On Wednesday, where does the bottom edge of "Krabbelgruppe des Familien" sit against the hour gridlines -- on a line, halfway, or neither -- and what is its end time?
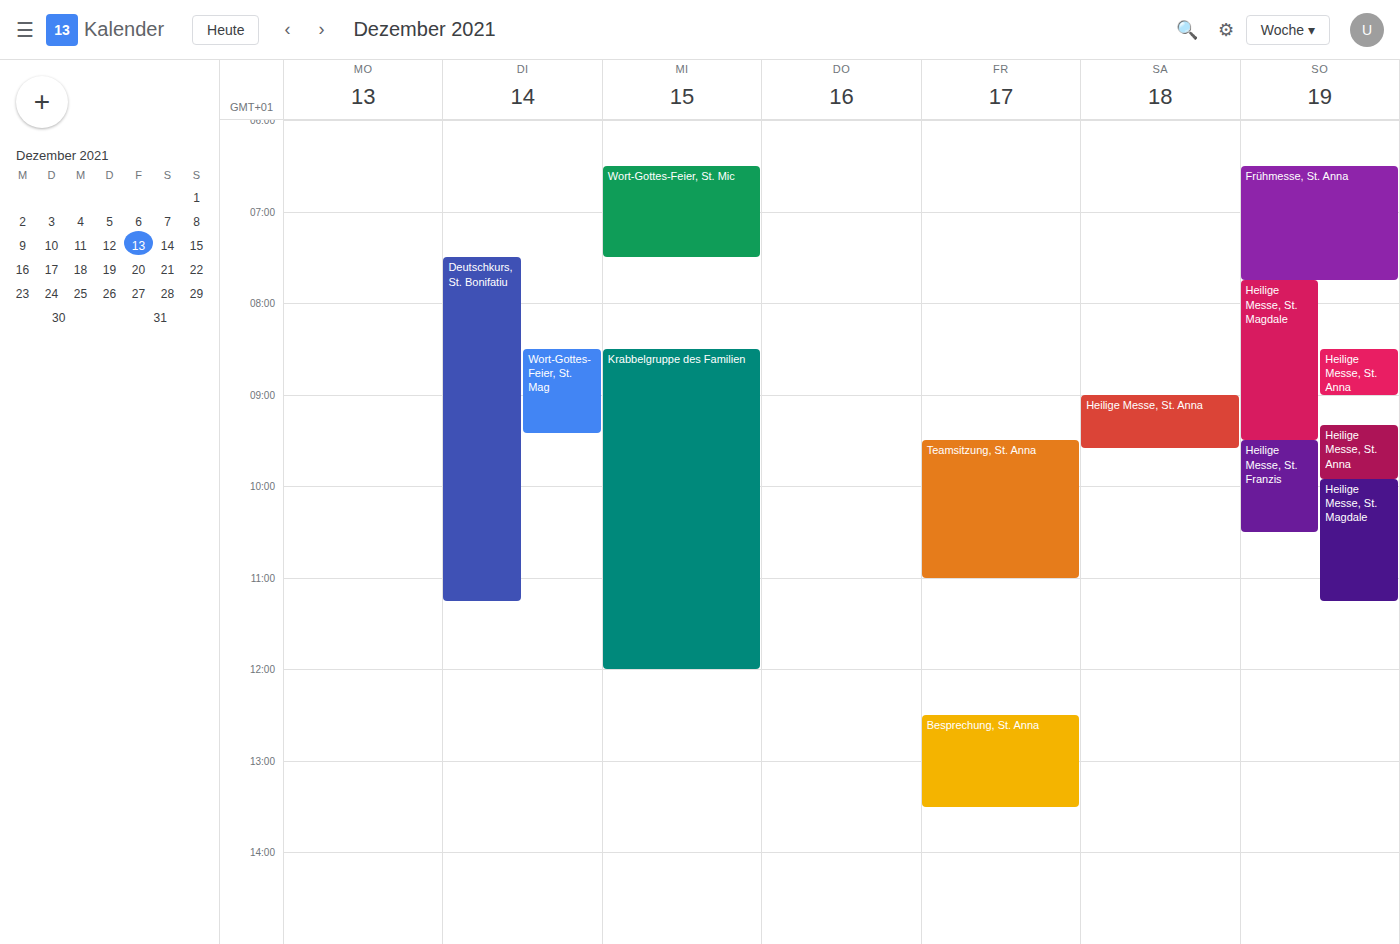
12:00 PM -- exactly on the 12 PM line.